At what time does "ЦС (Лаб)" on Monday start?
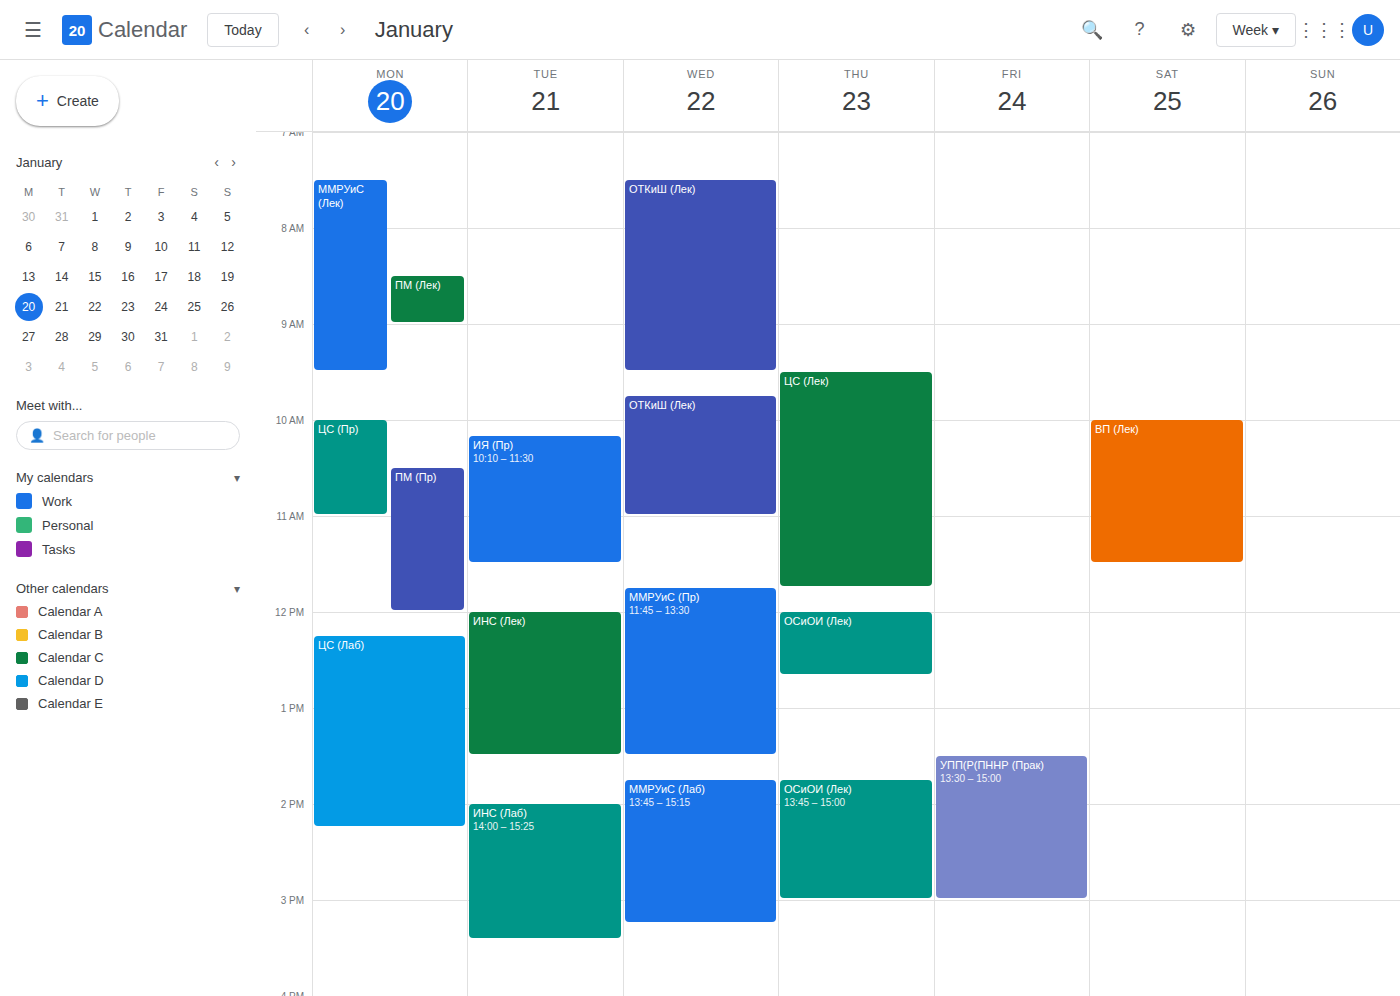
12:15